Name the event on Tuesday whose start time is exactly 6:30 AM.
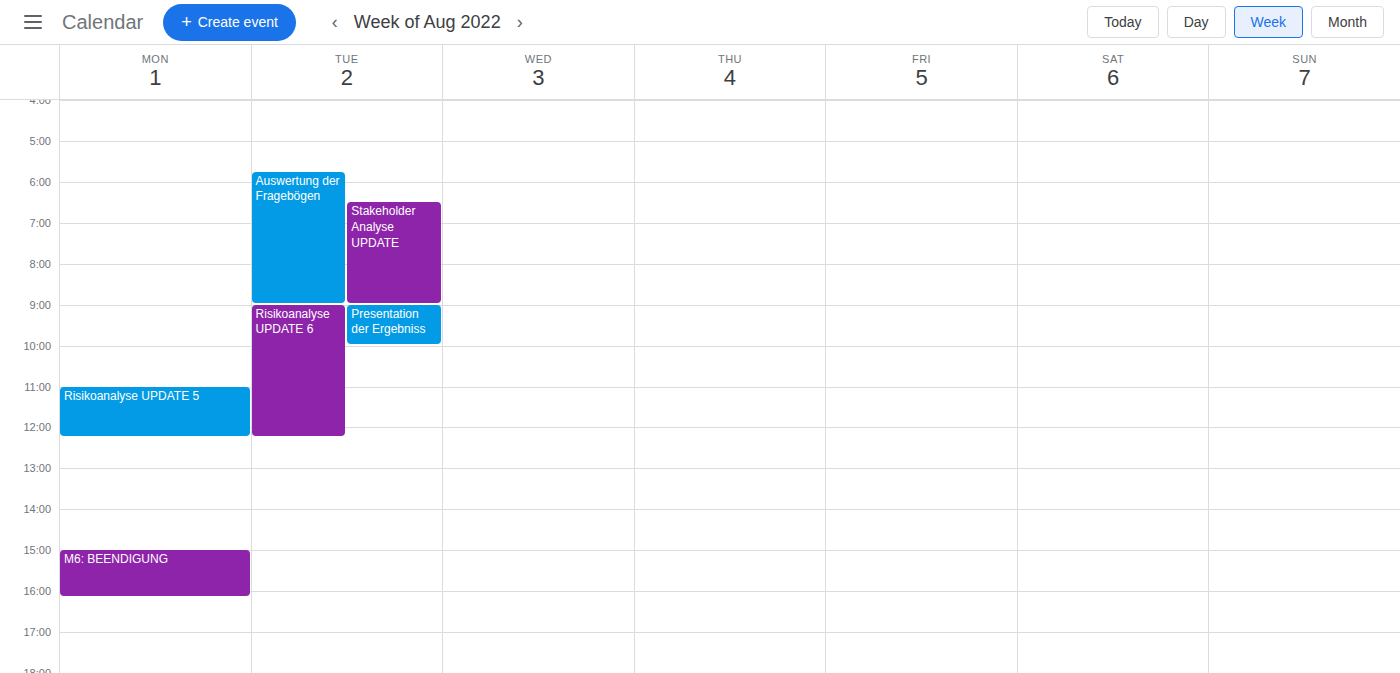
"Stakeholder Analyse UPDATE"